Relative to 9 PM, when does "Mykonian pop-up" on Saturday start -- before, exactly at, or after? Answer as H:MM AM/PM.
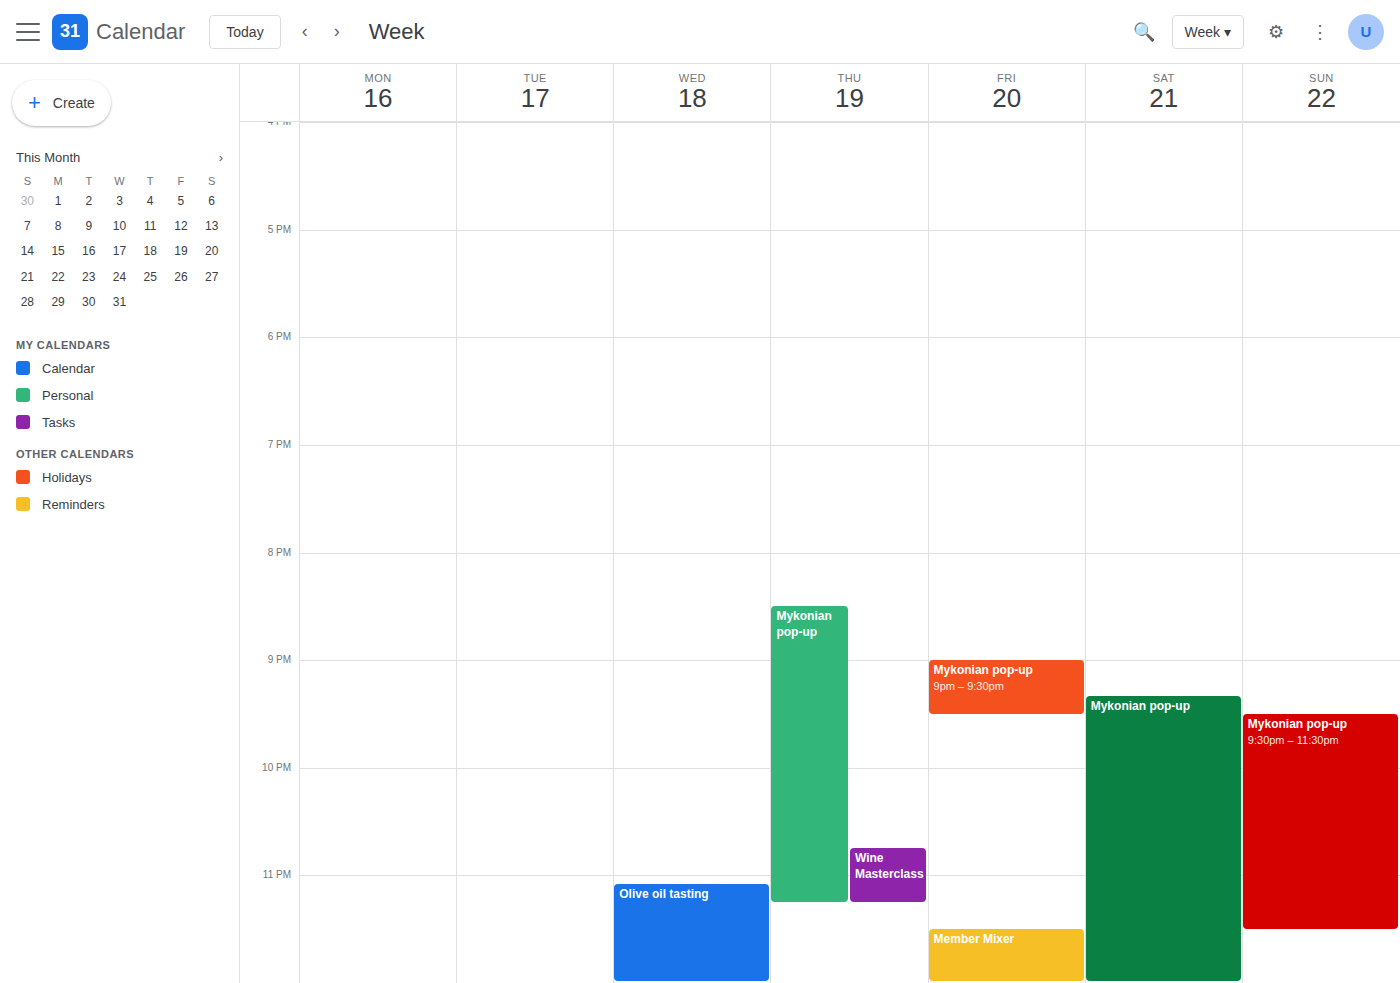
9:20 PM -- after 9 PM, 20 minutes below the 9 PM line.